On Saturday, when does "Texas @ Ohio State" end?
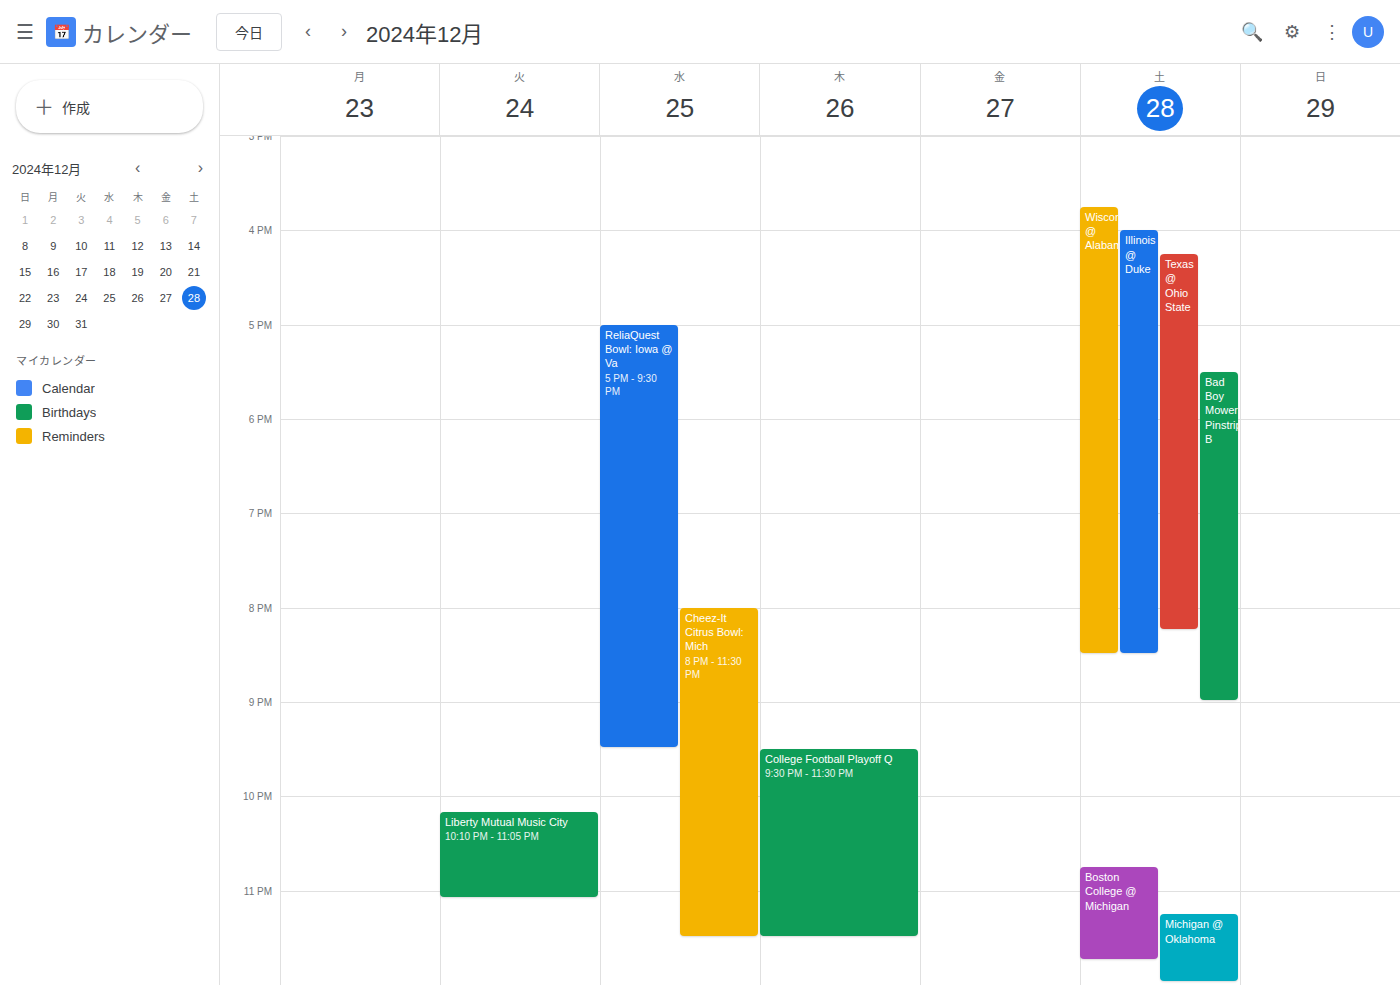
8:15 PM